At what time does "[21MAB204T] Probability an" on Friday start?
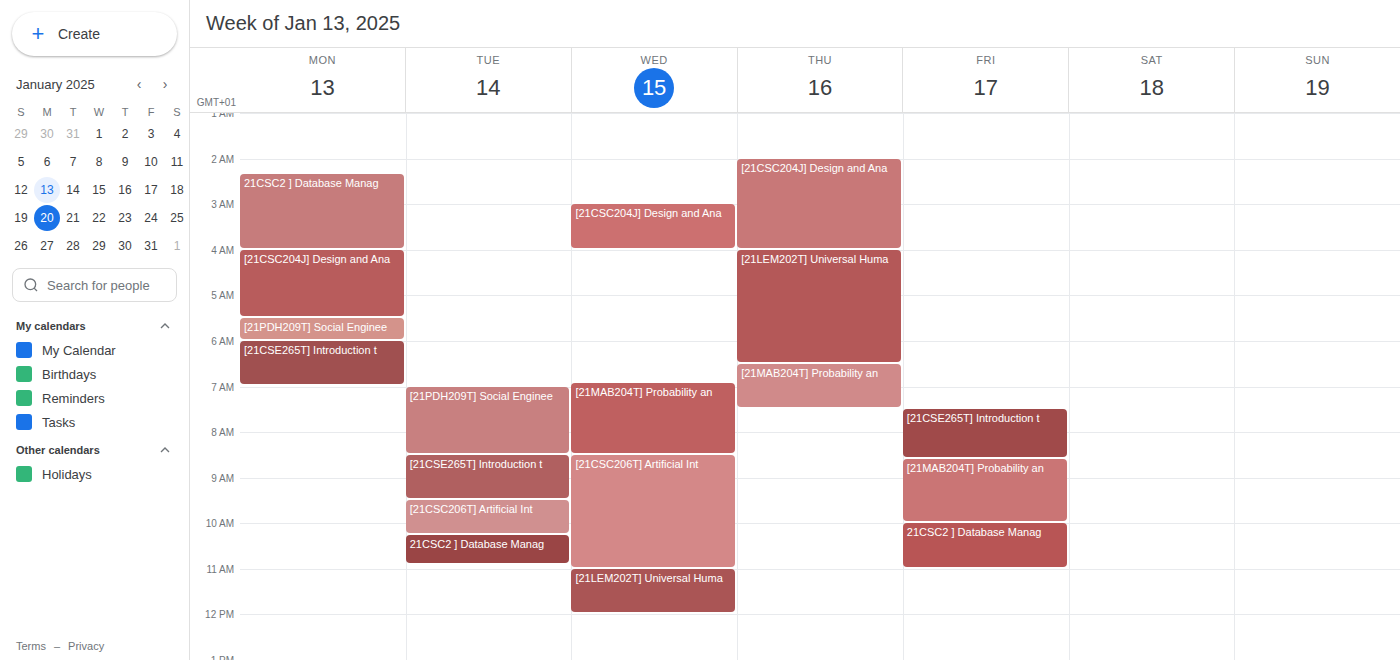
8:35 AM